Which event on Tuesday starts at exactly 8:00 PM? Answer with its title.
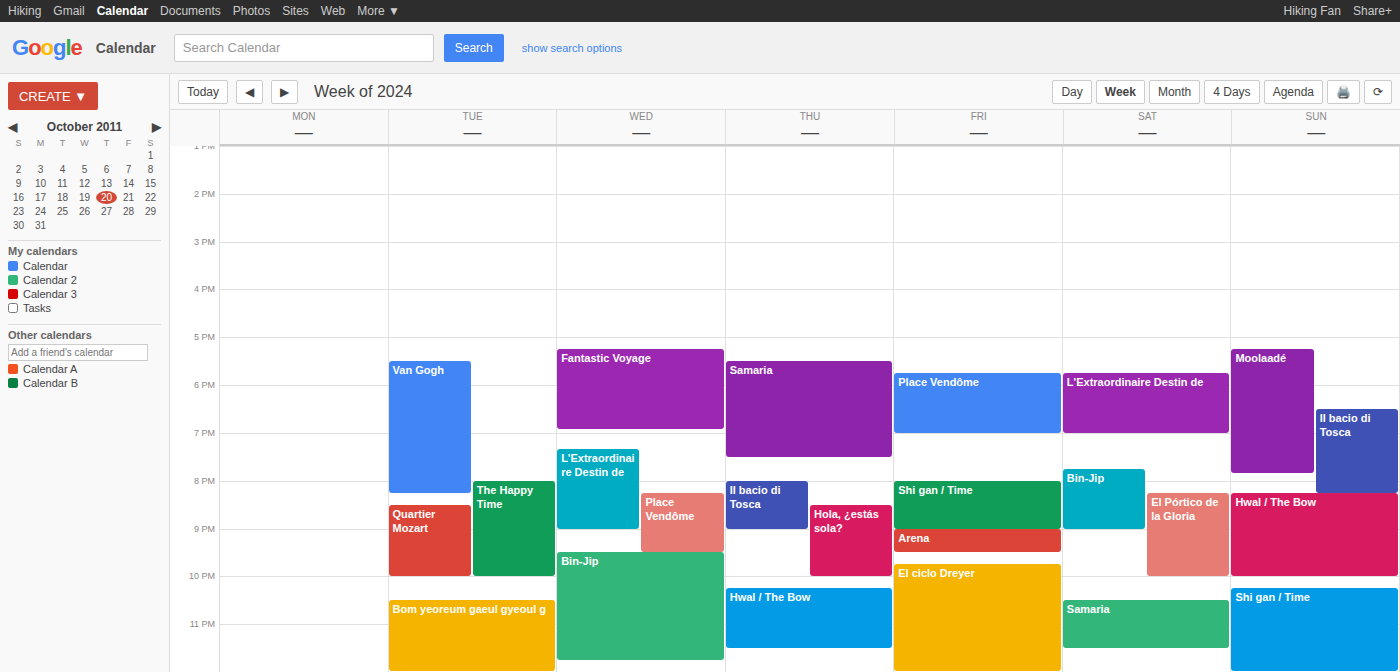
"The Happy Time"